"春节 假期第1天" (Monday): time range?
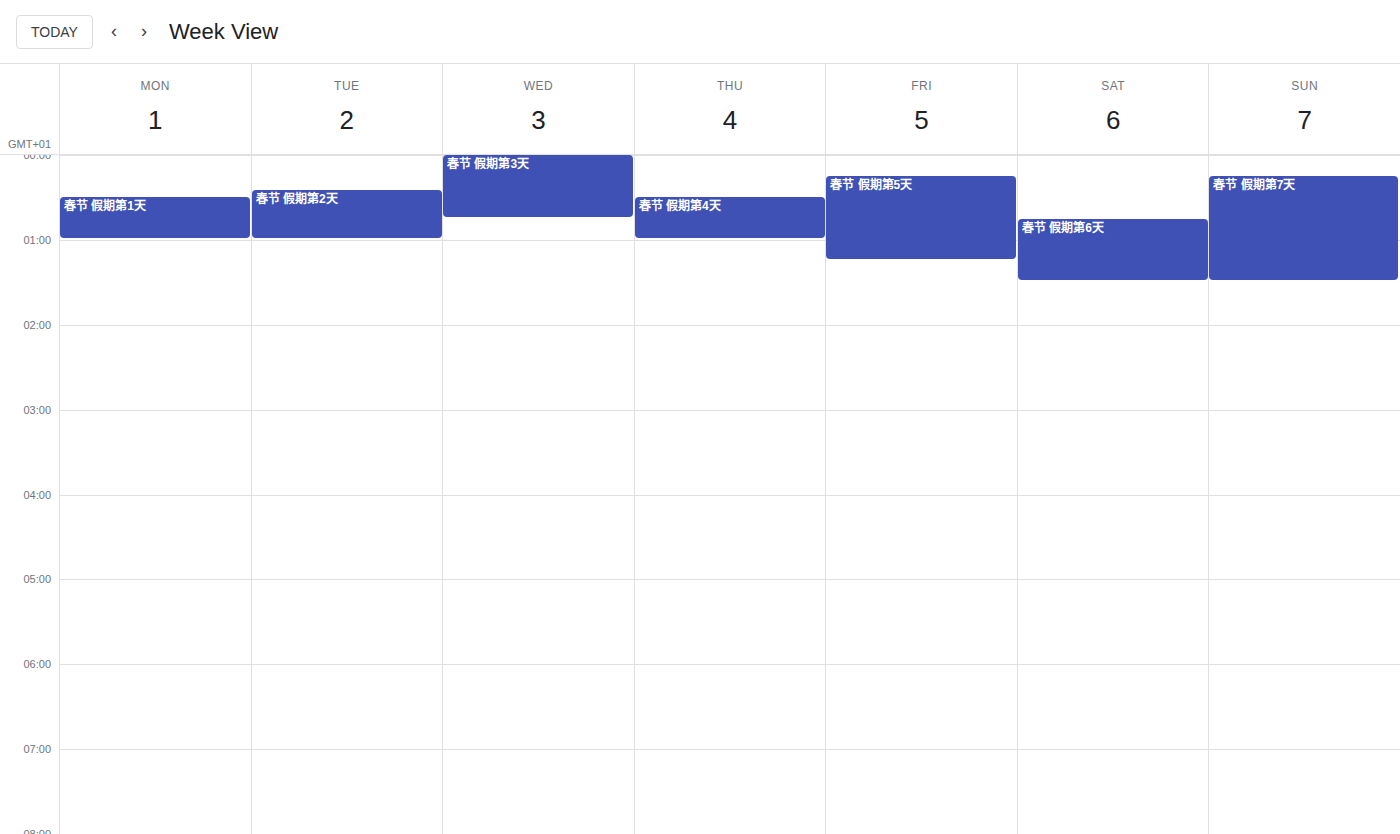
00:30 to 01:00